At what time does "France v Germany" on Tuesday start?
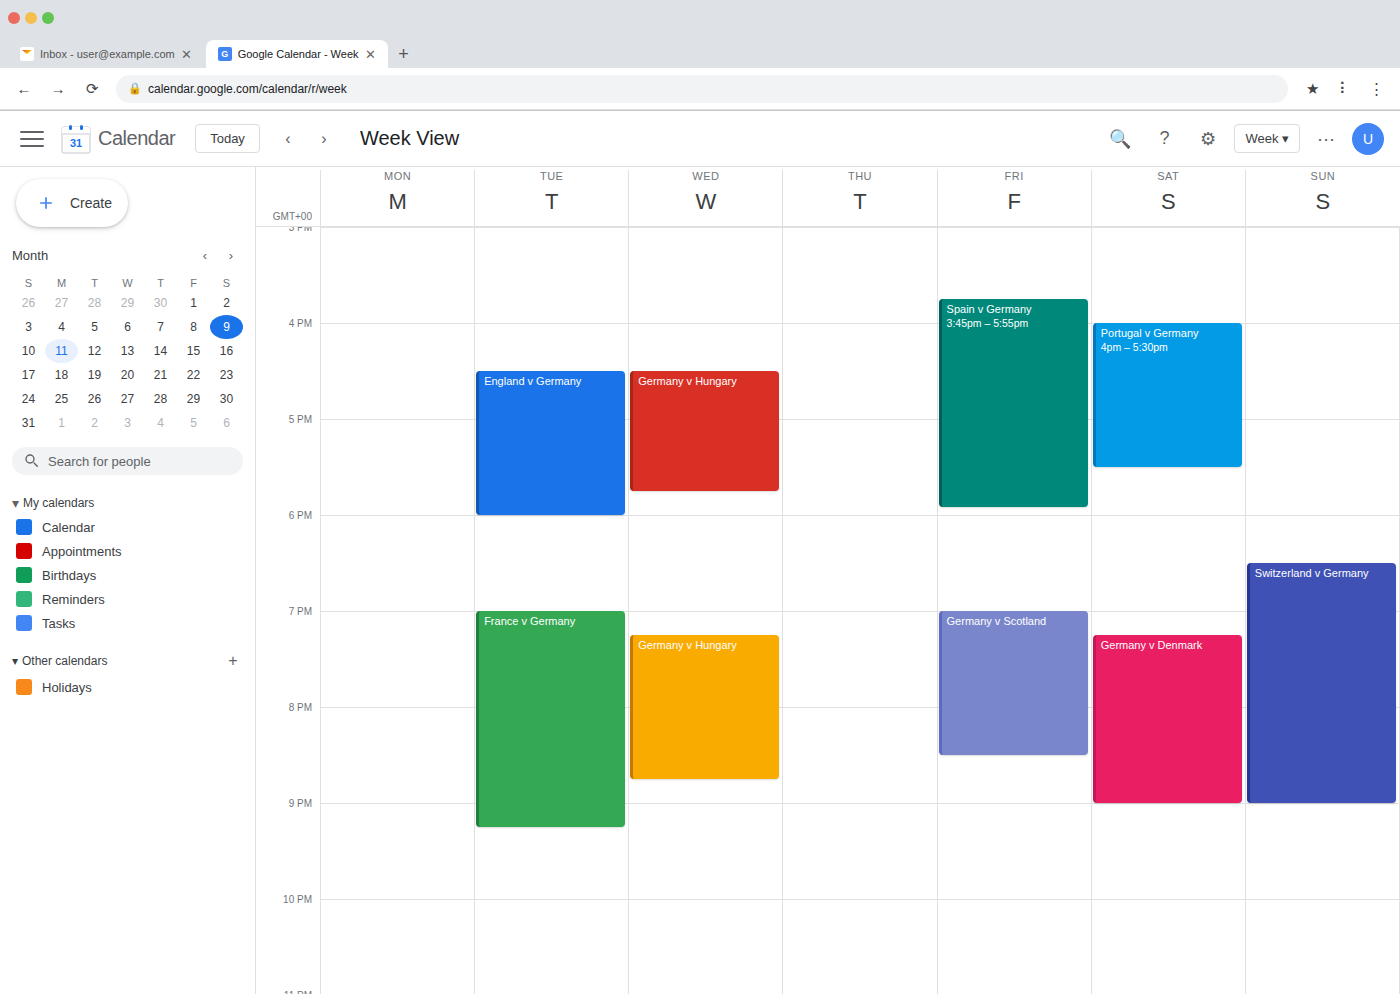
7:00 PM